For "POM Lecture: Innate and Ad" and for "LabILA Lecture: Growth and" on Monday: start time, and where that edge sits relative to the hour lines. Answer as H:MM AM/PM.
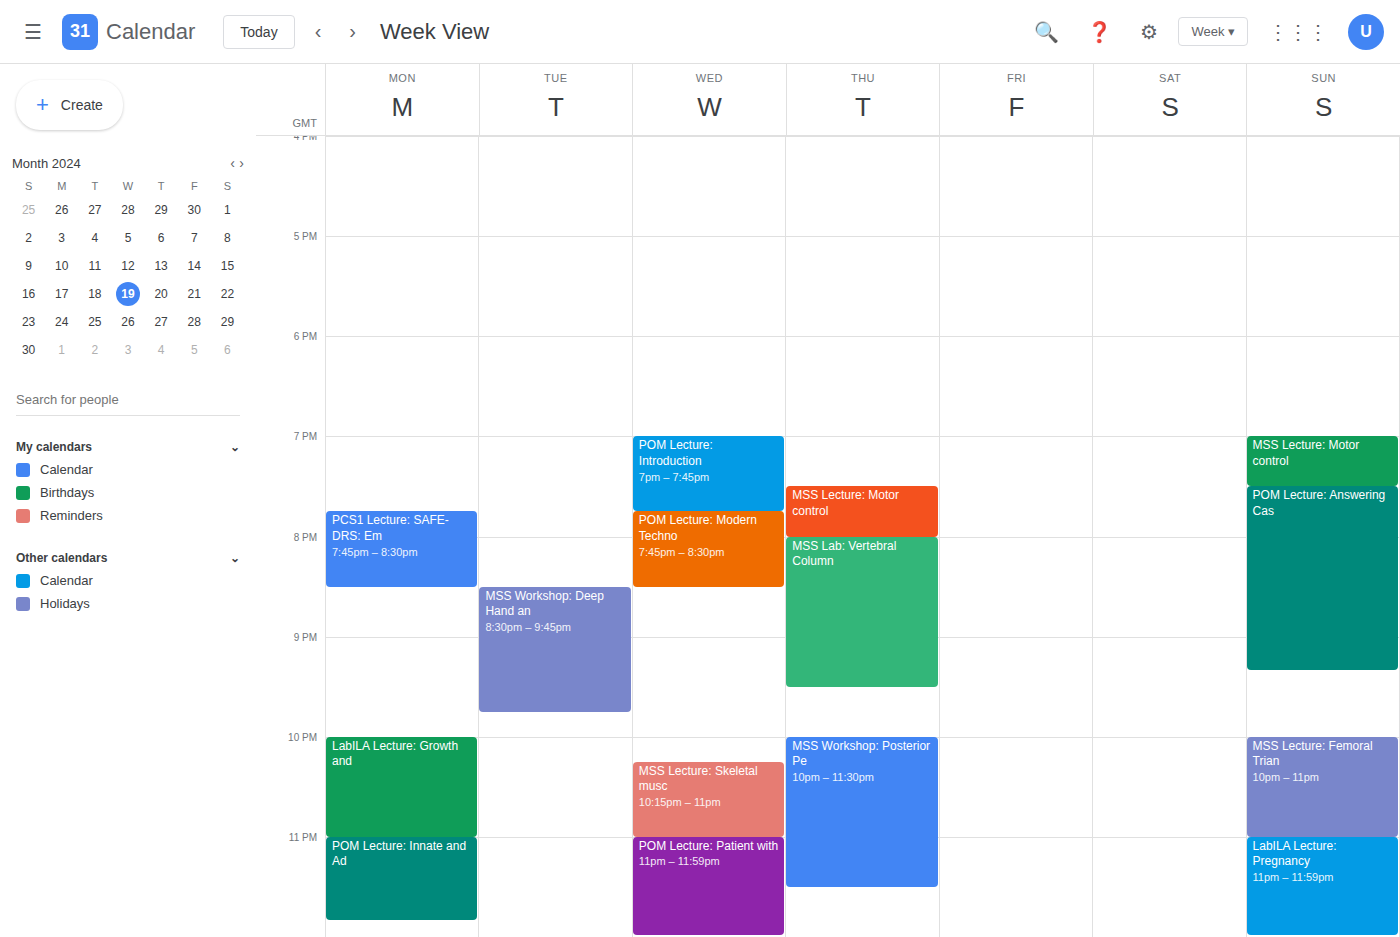
"POM Lecture: Innate and Ad": 11:00 PM, exactly on the 11 PM line. "LabILA Lecture: Growth and": 10:00 PM, exactly on the 10 PM line.